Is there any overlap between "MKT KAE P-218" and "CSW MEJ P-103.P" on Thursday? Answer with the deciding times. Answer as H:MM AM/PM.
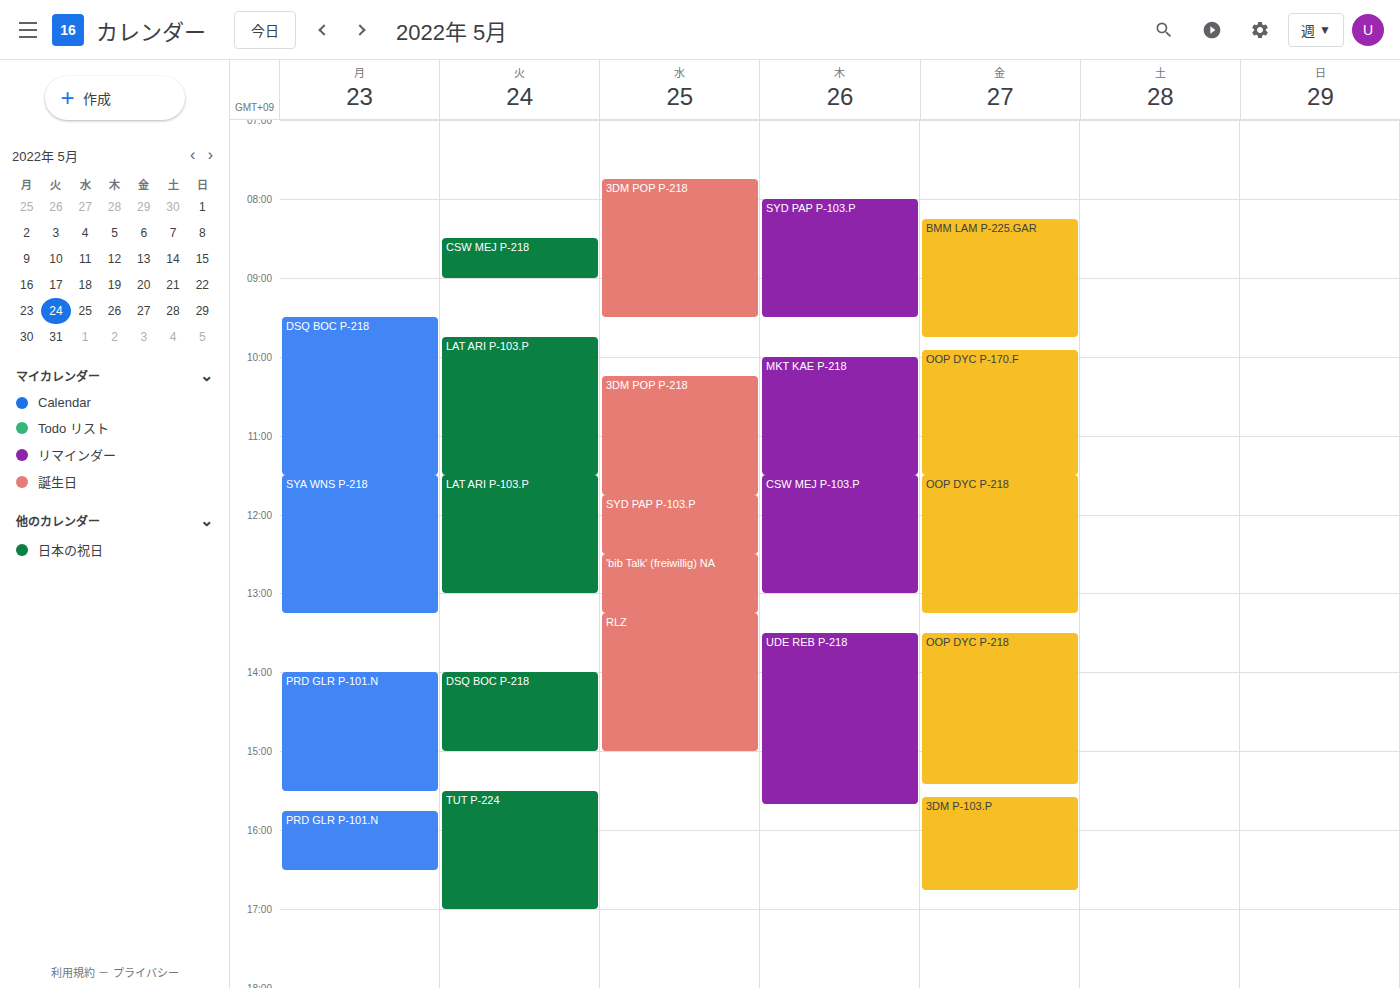
"MKT KAE P-218" ends at 11:30 AM, exactly when "CSW MEJ P-103.P" starts -- they touch but do not overlap.